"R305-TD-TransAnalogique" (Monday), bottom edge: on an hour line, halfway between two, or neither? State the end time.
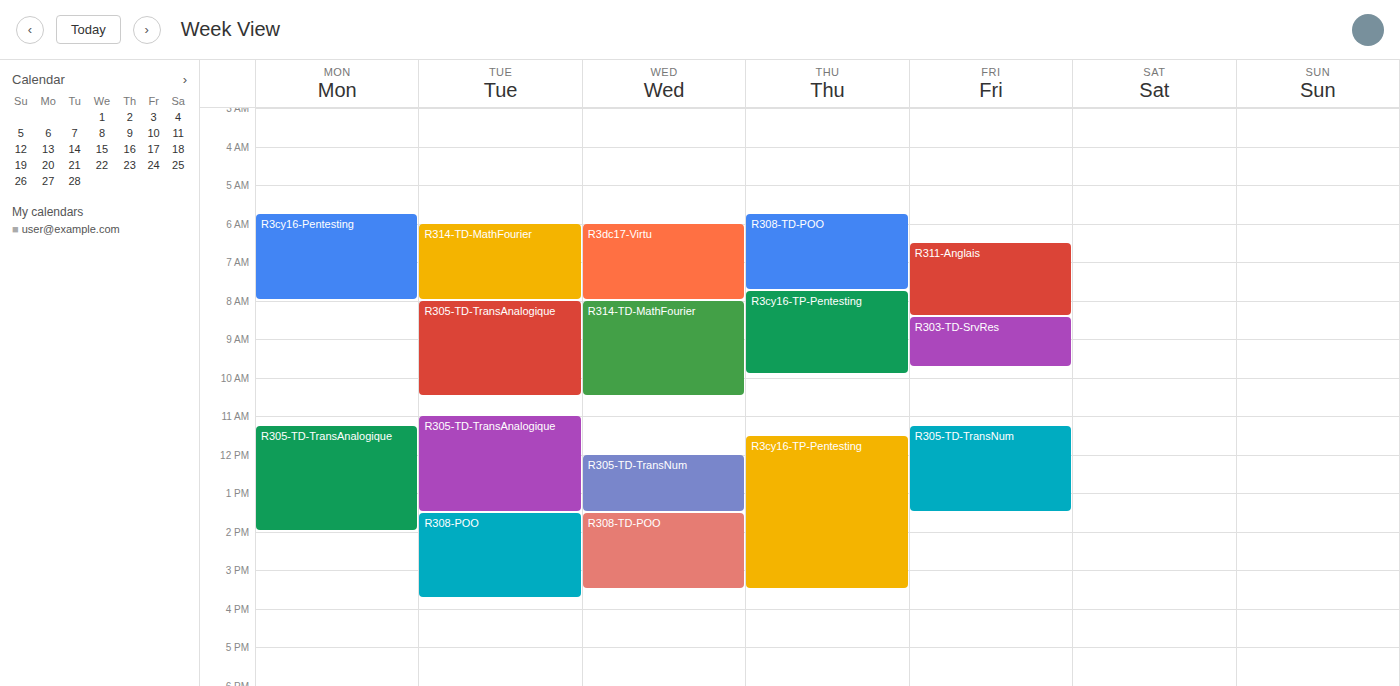
2:00 PM -- exactly on the 2 PM line.